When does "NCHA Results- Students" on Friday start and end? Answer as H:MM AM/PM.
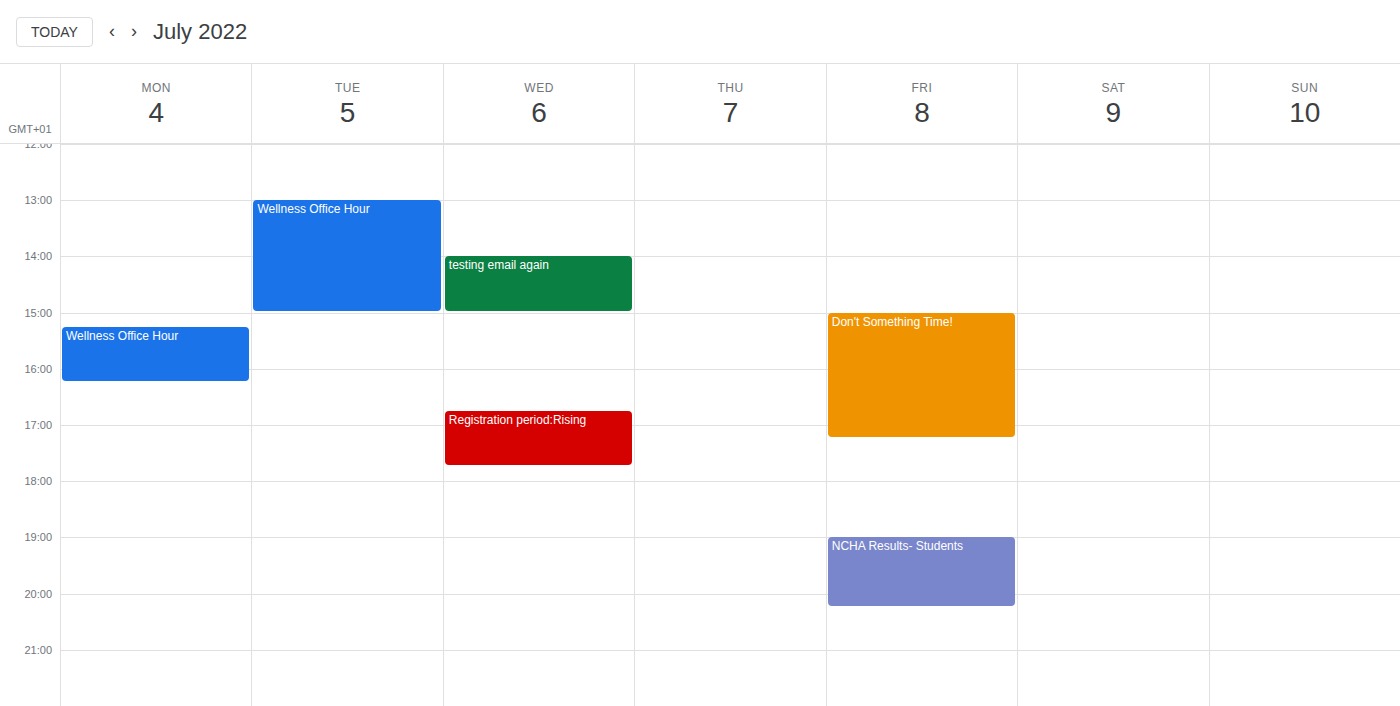
7:00 PM to 8:15 PM